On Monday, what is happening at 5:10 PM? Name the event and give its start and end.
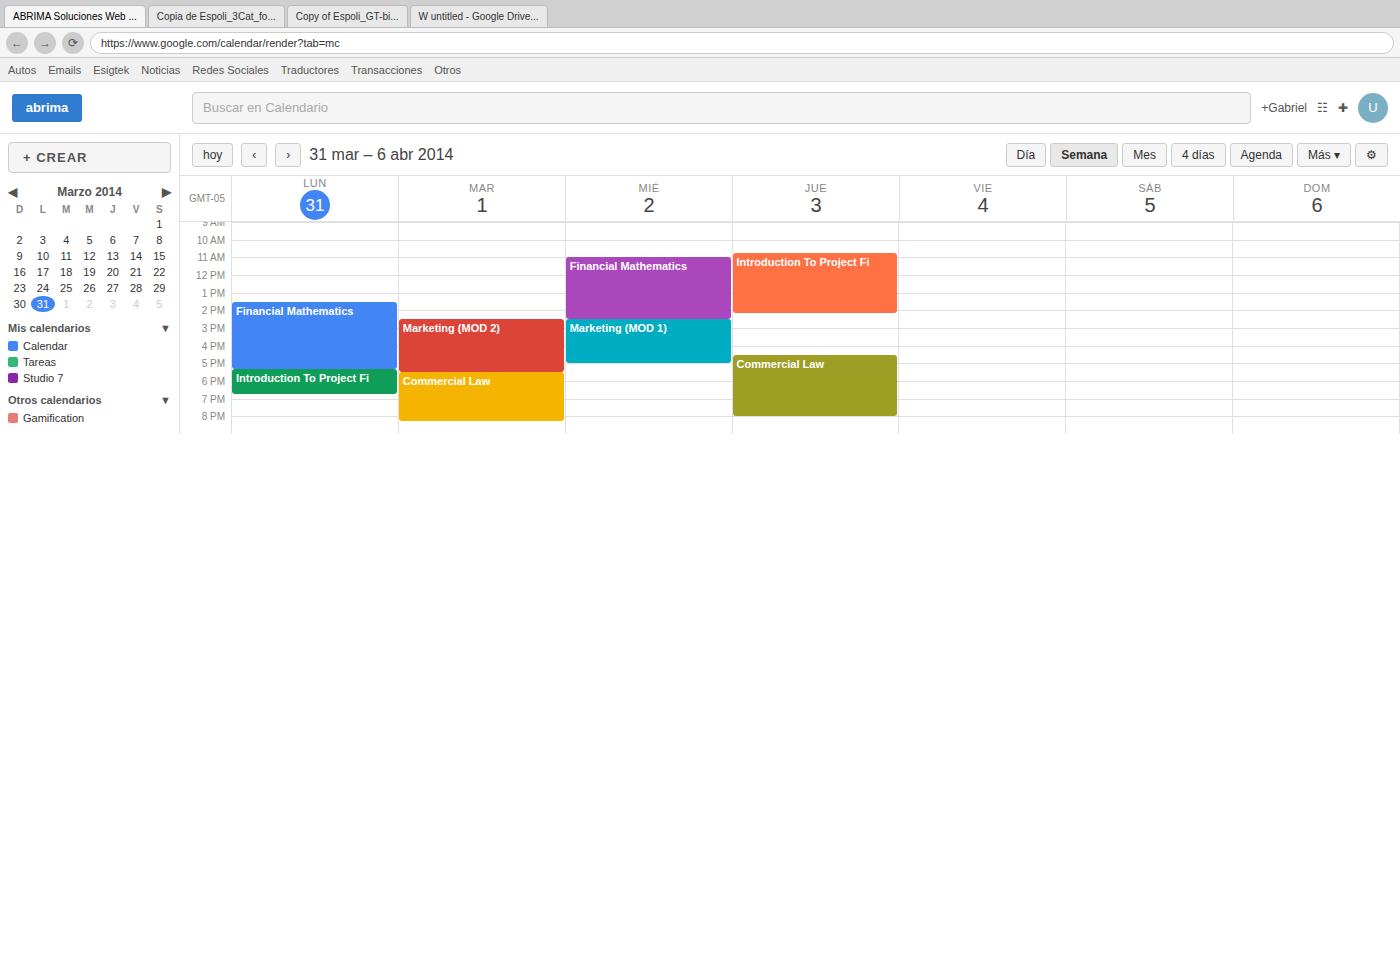
"Financial Mathematics", 1:30 PM to 5:20 PM